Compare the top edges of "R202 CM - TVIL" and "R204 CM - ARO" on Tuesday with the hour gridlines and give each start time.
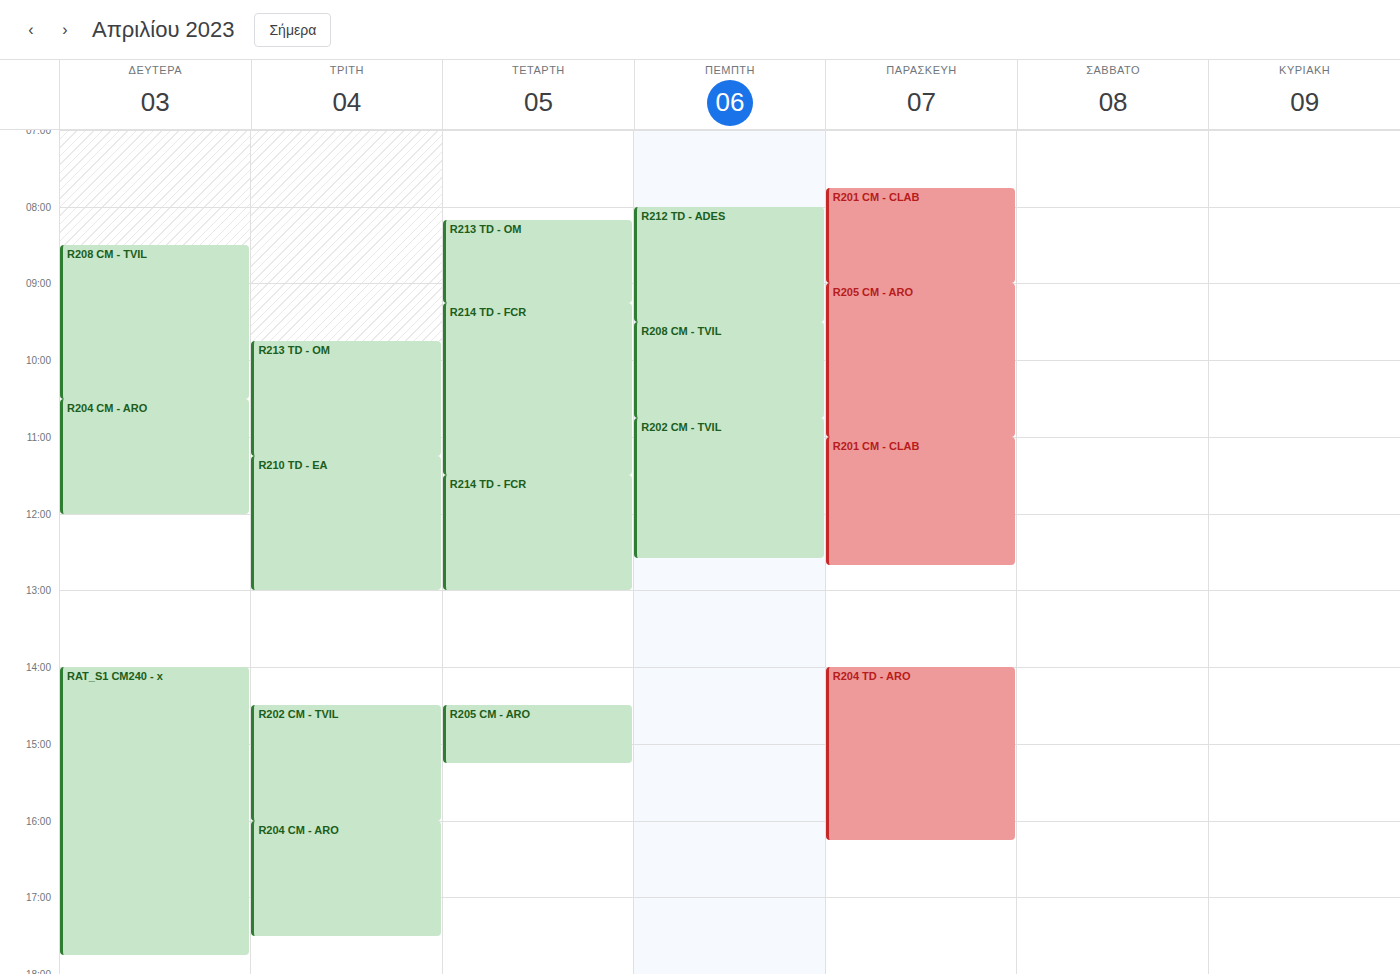
"R202 CM - TVIL": 2:30 PM, halfway between the 2 PM and 3 PM lines. "R204 CM - ARO": 4:00 PM, exactly on the 4 PM line.